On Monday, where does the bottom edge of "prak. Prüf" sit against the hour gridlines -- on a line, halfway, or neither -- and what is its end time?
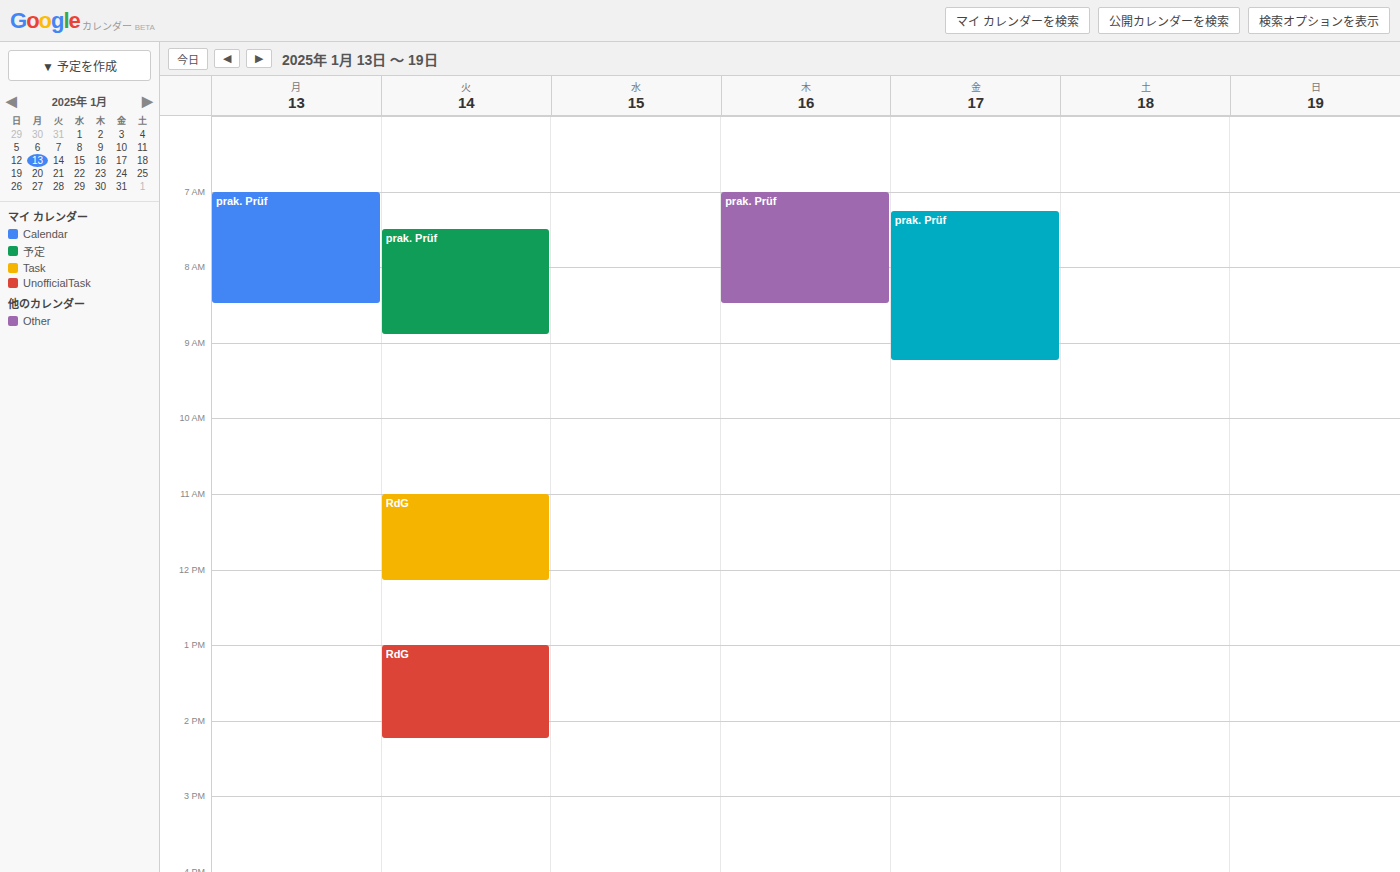
8:30 AM -- halfway between the 8 AM and 9 AM lines.